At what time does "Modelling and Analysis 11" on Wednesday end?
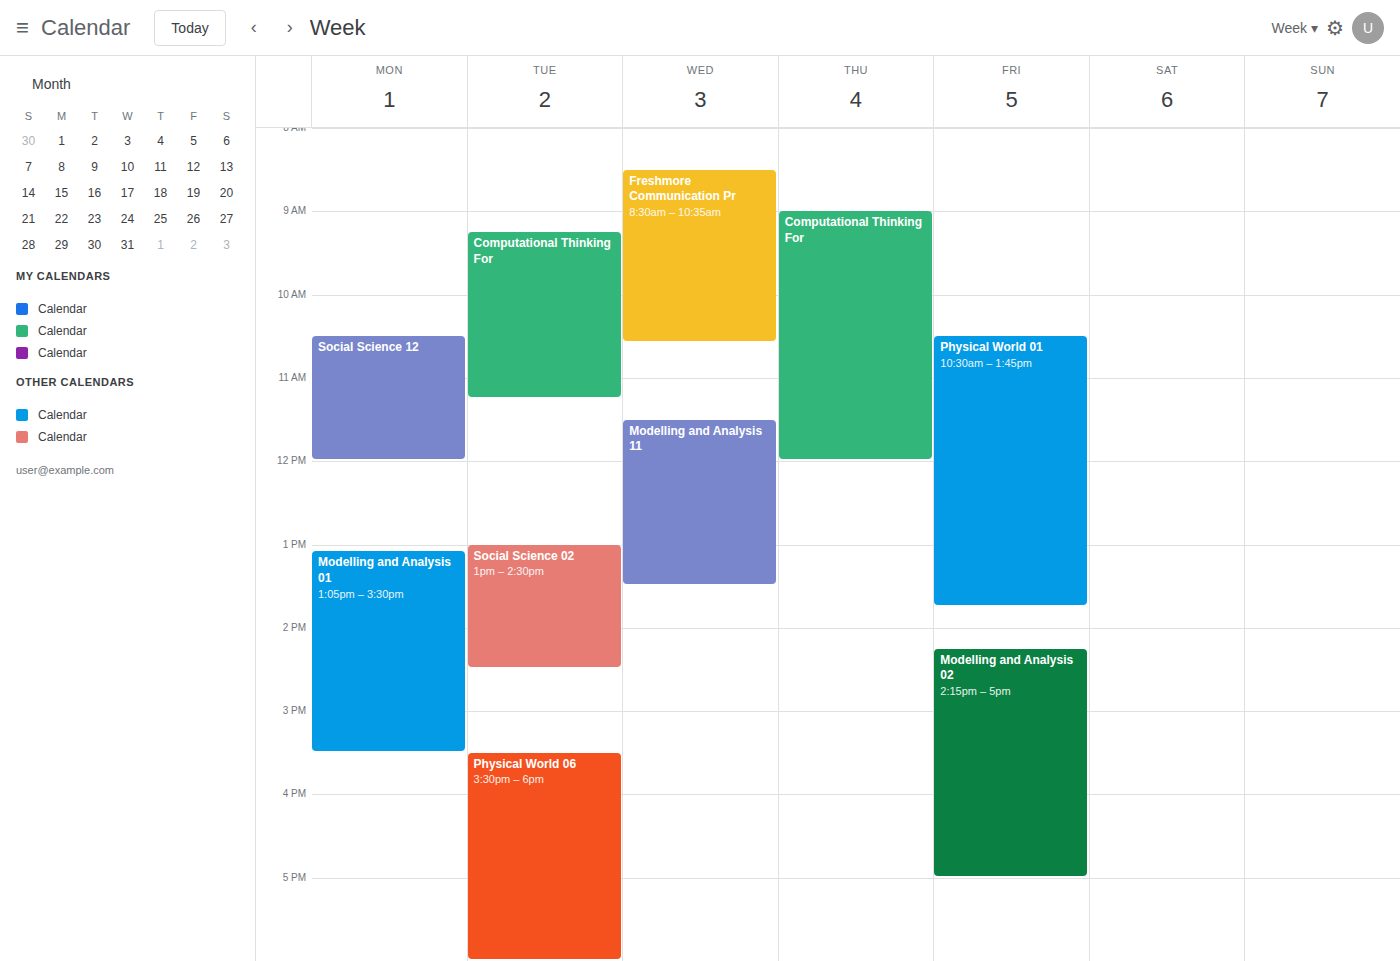
1:30 PM